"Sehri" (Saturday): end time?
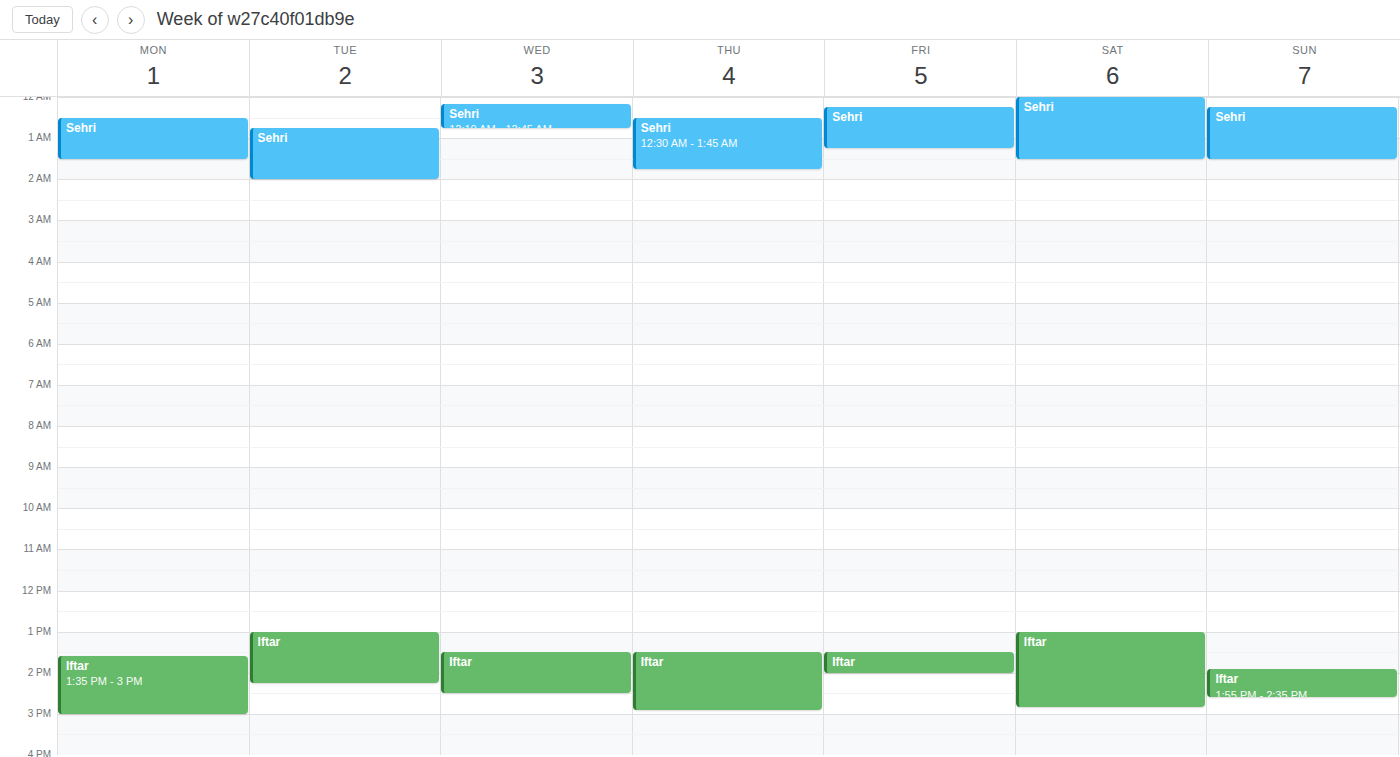
01:30